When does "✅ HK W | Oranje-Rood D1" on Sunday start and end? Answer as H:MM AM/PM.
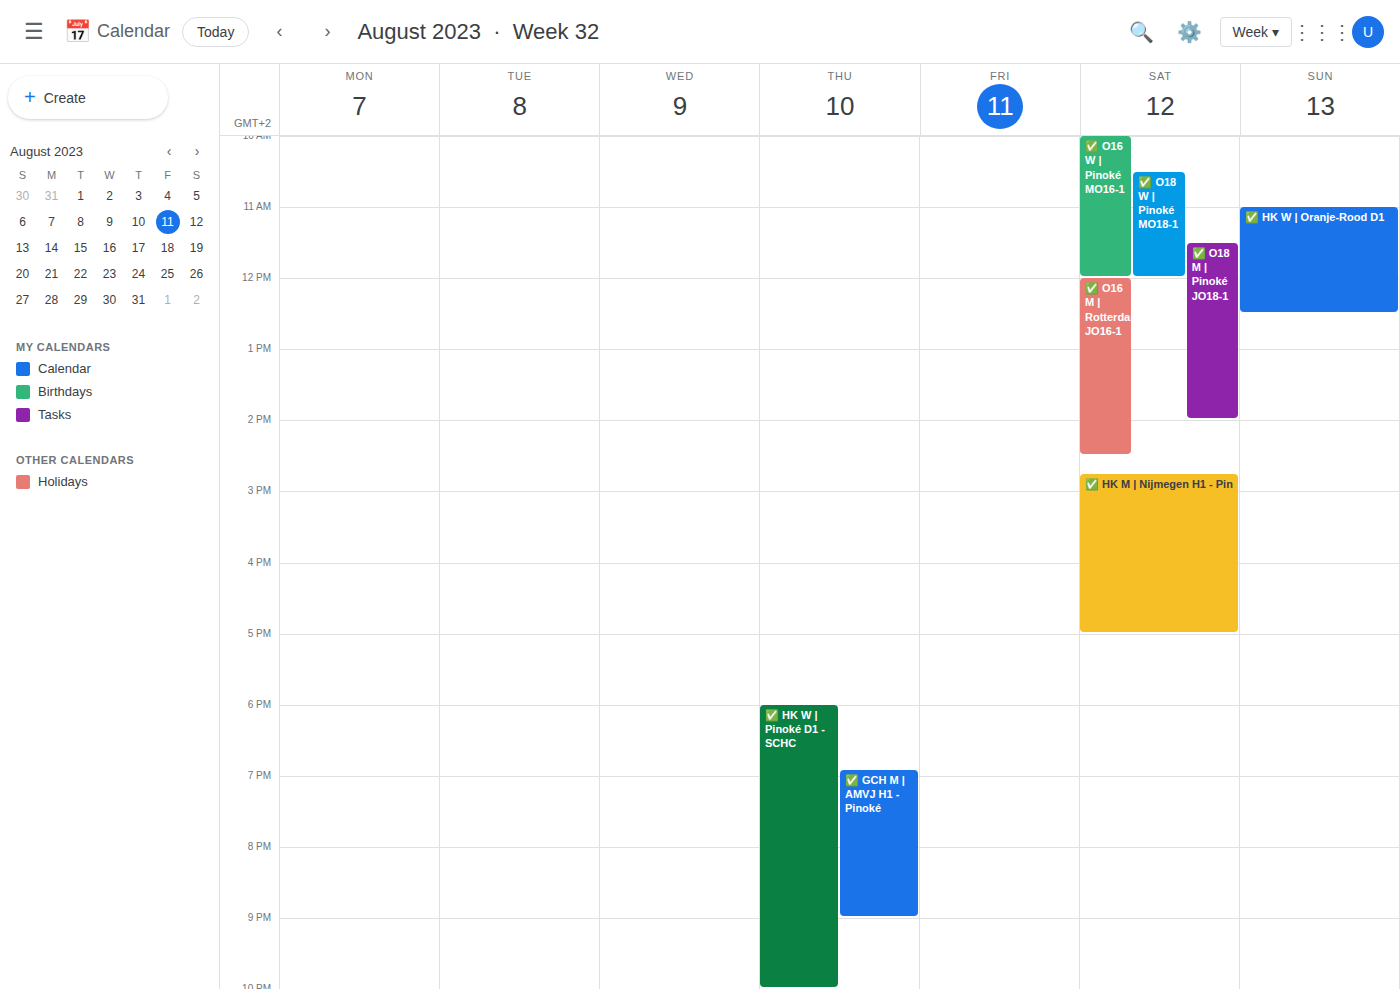
11:00 AM to 12:30 PM